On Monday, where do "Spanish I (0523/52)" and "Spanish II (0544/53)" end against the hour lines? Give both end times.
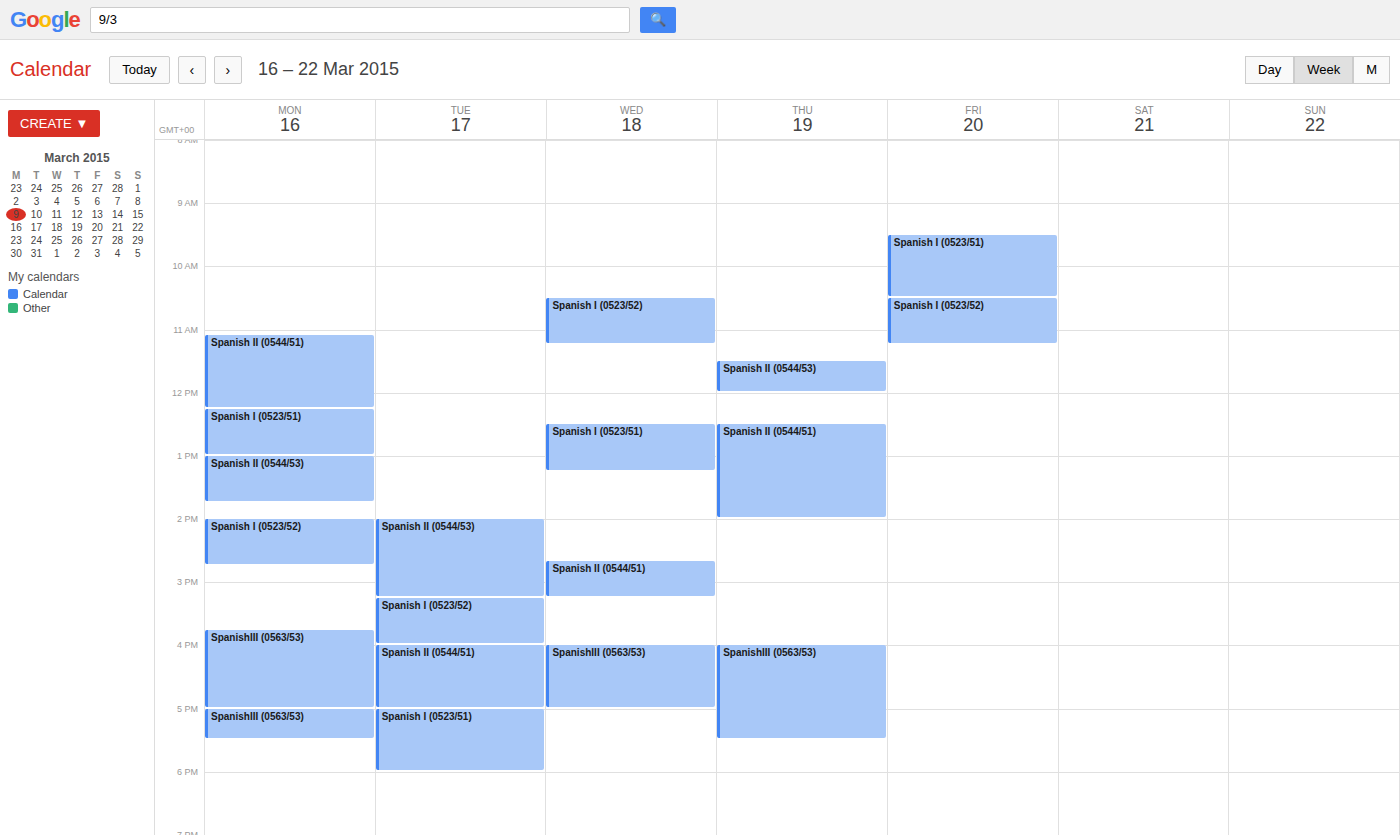
"Spanish I (0523/52)": 2:45 PM, neither: three quarters of the way from the 2 PM line to the 3 PM line. "Spanish II (0544/53)": 1:45 PM, neither: three quarters of the way from the 1 PM line to the 2 PM line.